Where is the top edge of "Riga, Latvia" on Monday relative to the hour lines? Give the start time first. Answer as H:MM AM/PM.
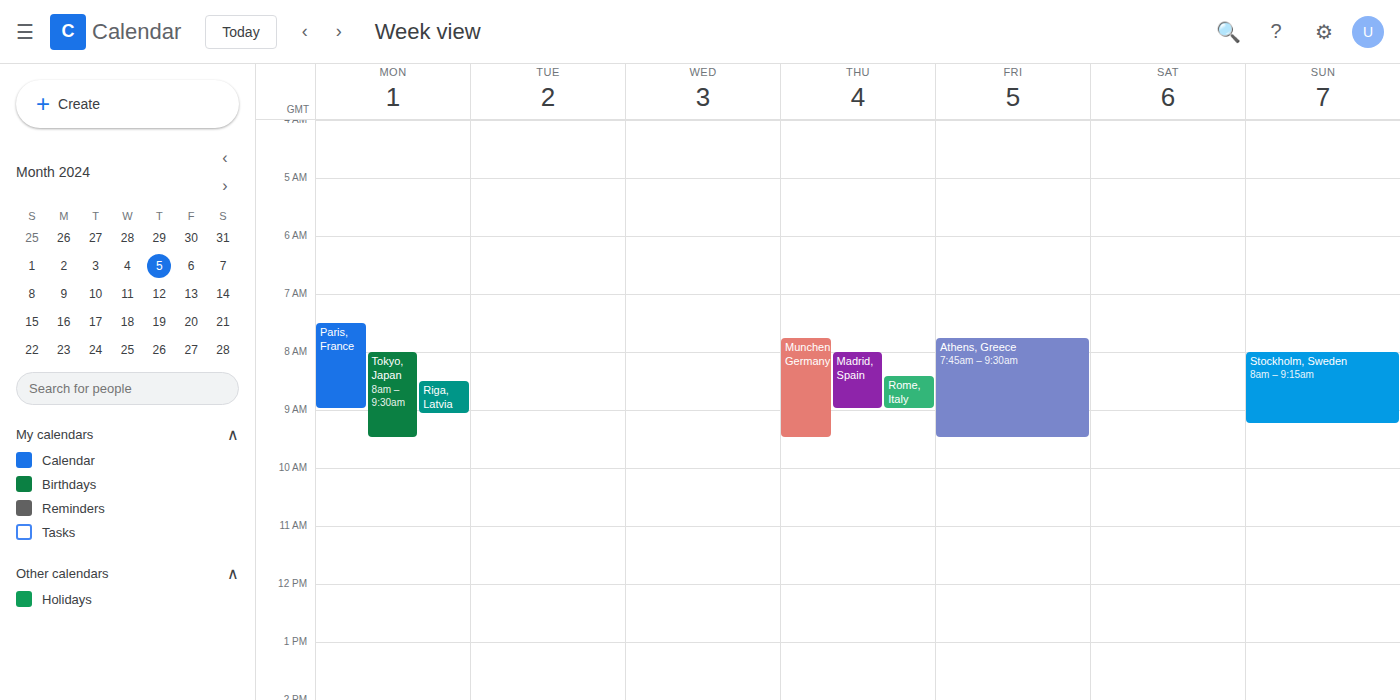
8:30 AM -- halfway between the 8 AM and 9 AM lines.